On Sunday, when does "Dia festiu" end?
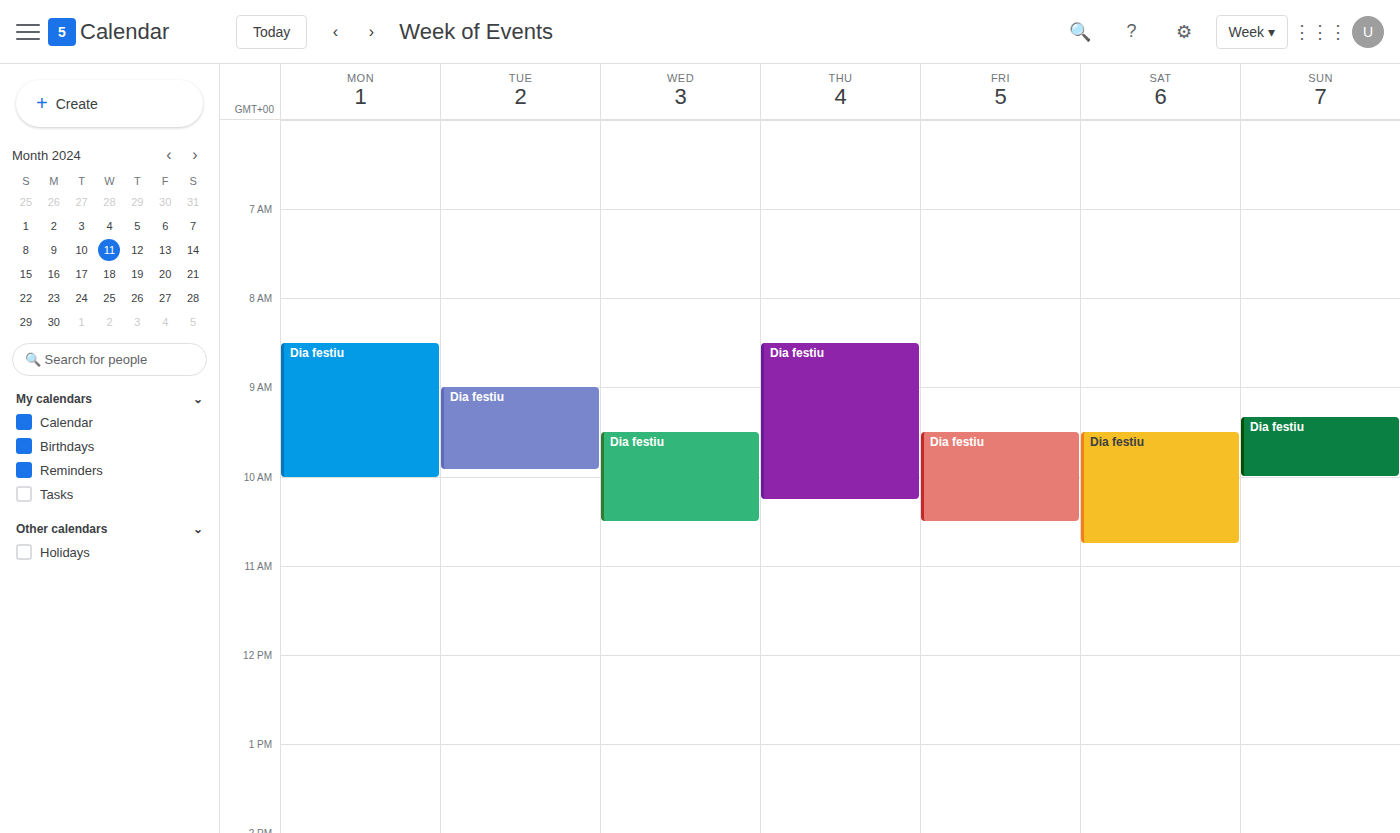
10:00 AM